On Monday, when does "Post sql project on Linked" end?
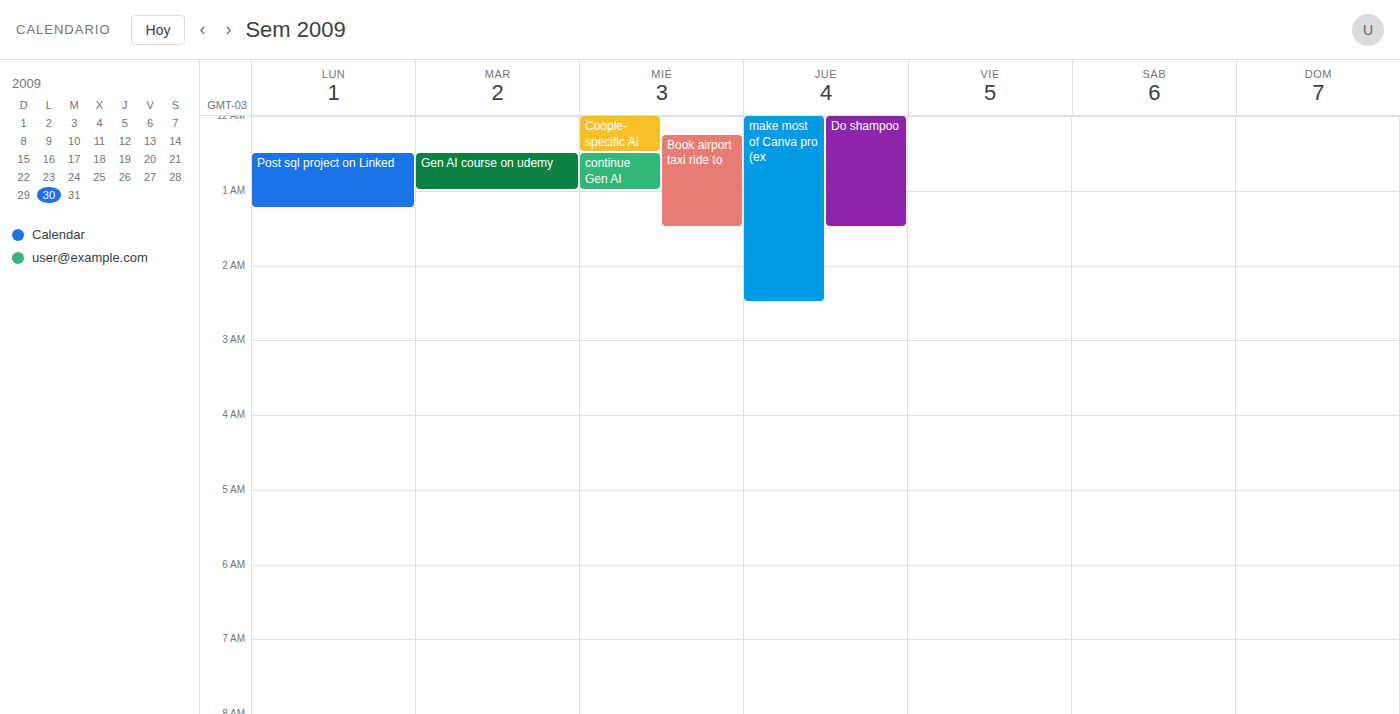
1:15 AM